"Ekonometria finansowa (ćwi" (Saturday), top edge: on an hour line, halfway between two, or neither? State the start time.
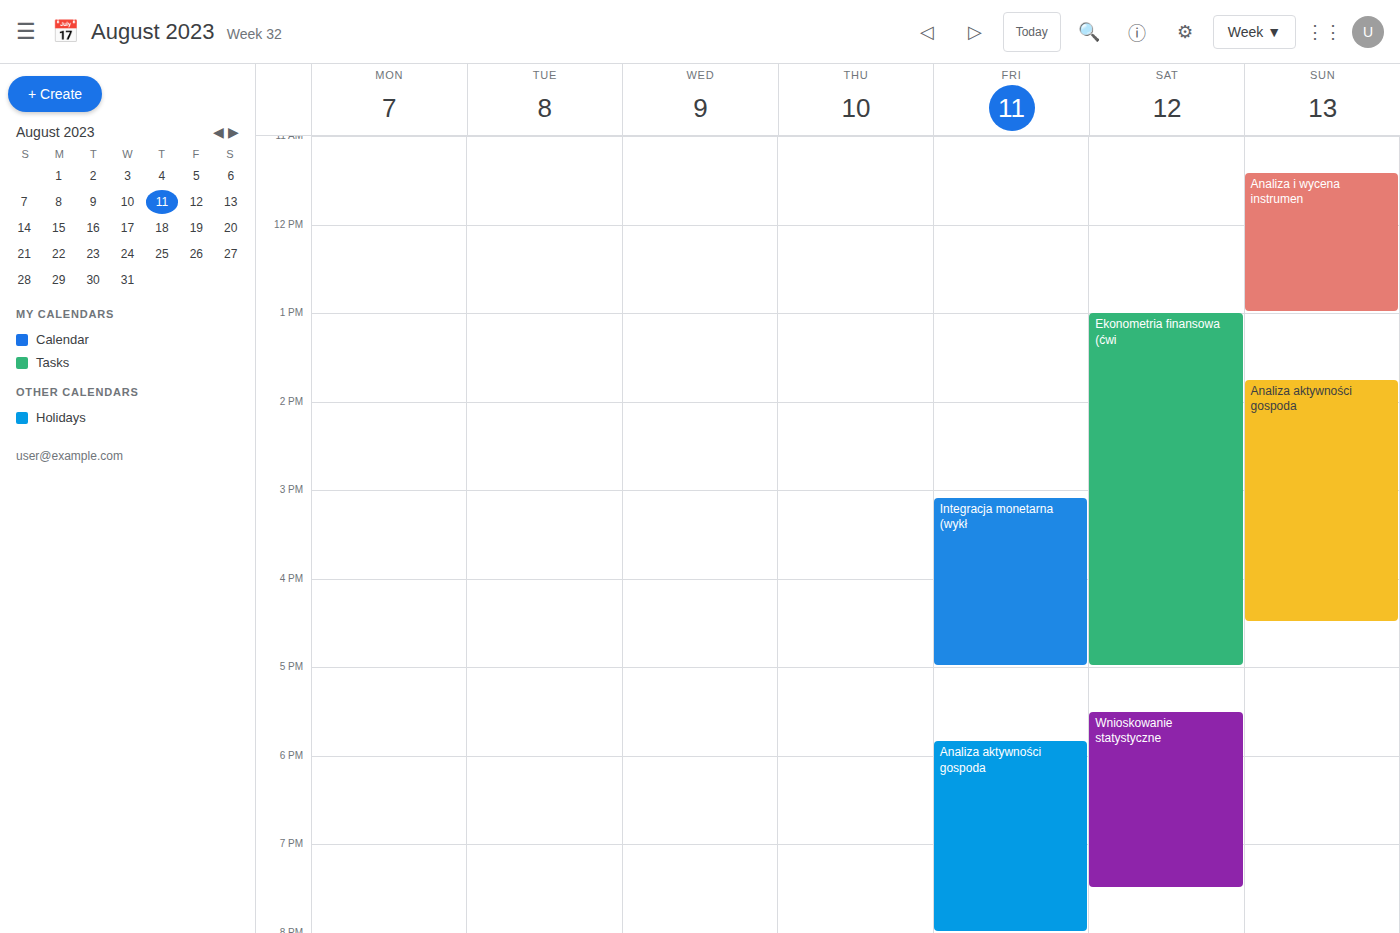
1:00 PM -- exactly on the 1 PM line.